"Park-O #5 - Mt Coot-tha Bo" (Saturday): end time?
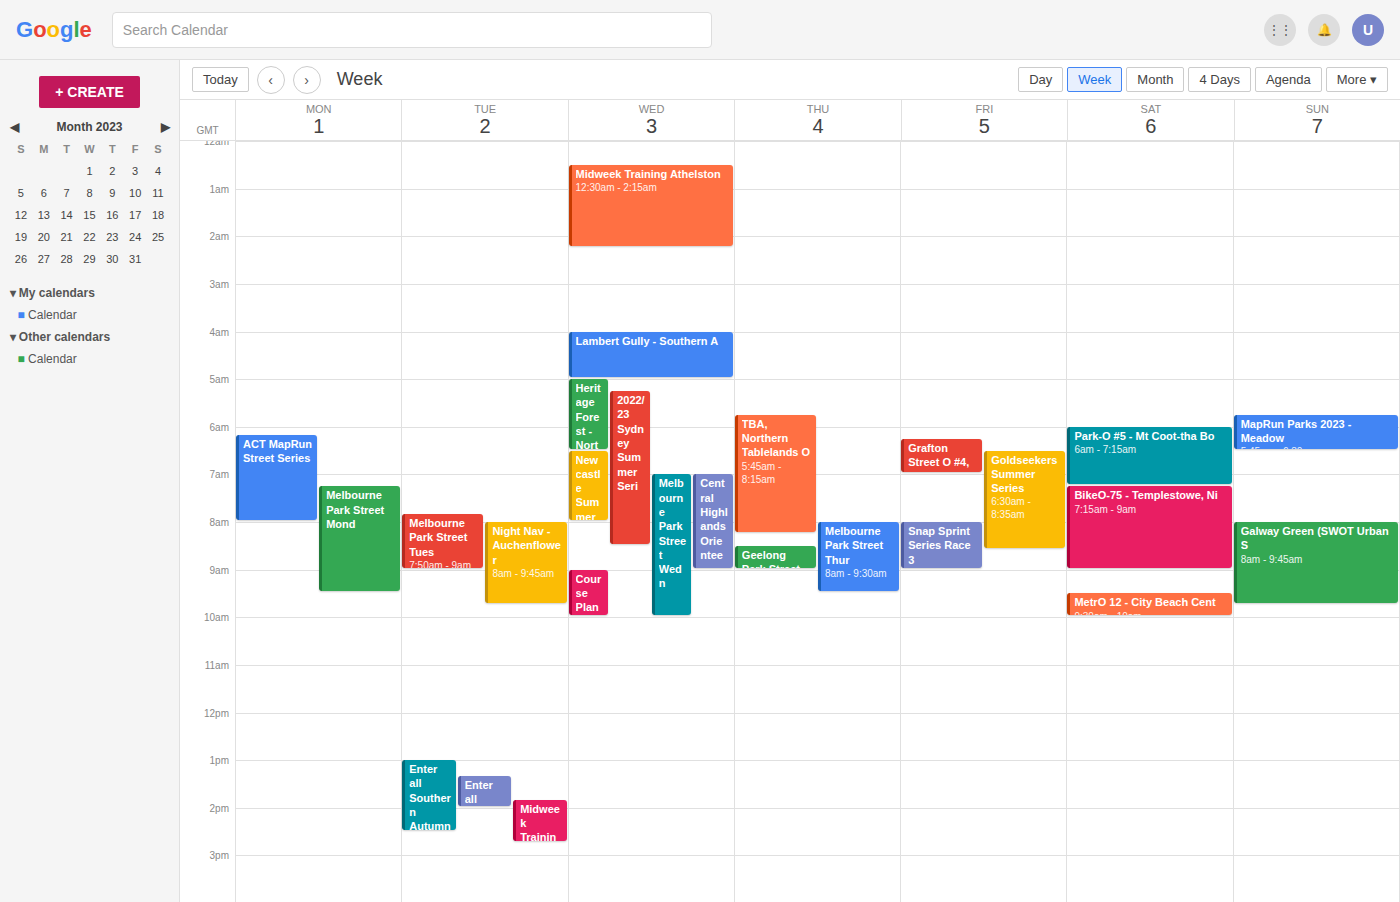
7:15 AM